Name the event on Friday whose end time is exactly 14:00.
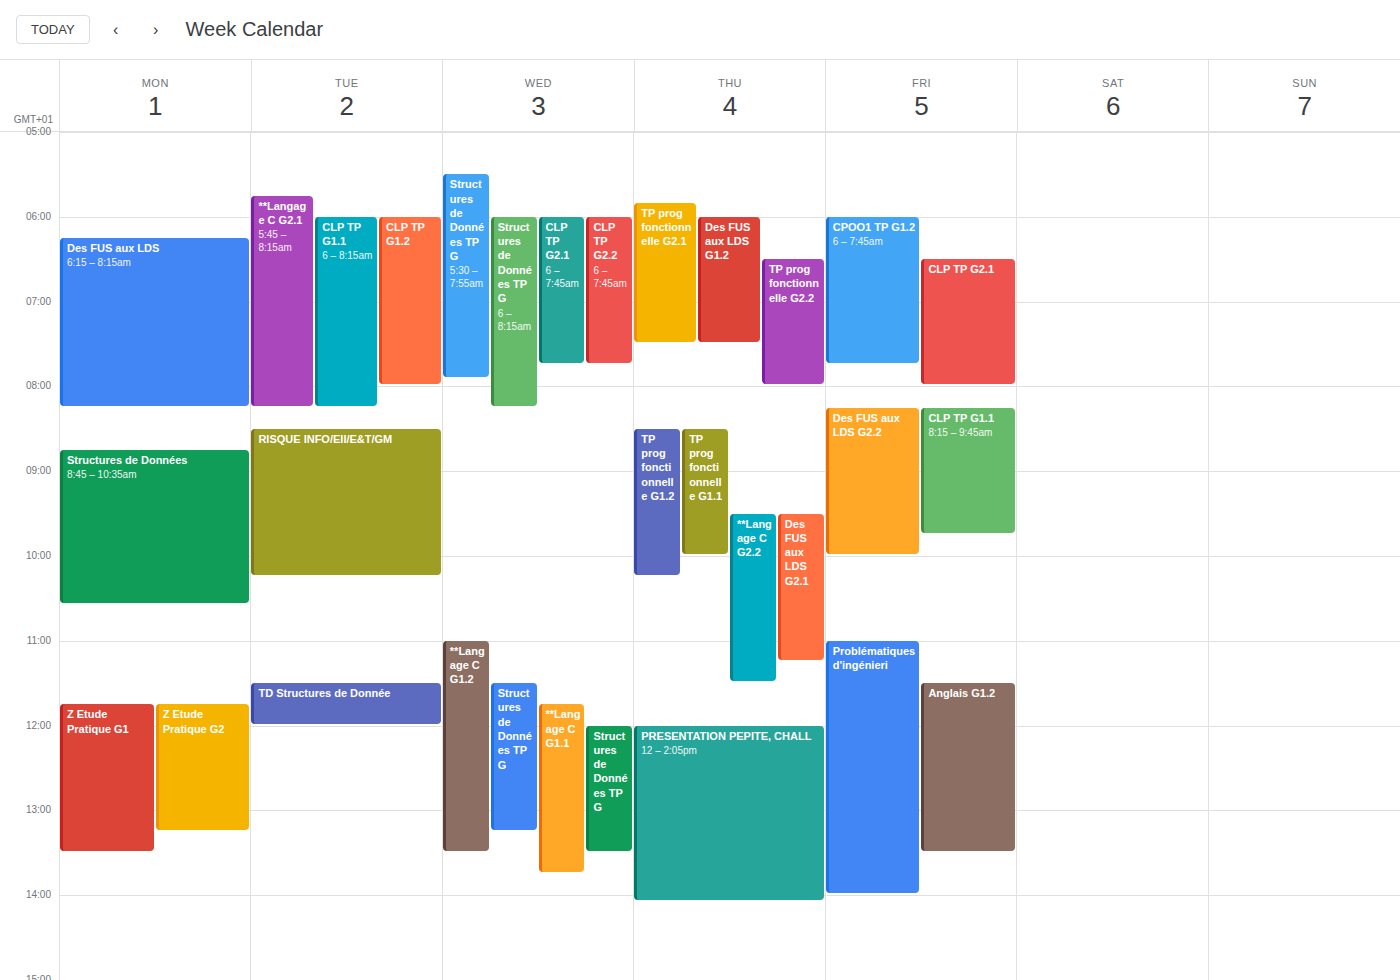
"Problématiques d'ingénieri"